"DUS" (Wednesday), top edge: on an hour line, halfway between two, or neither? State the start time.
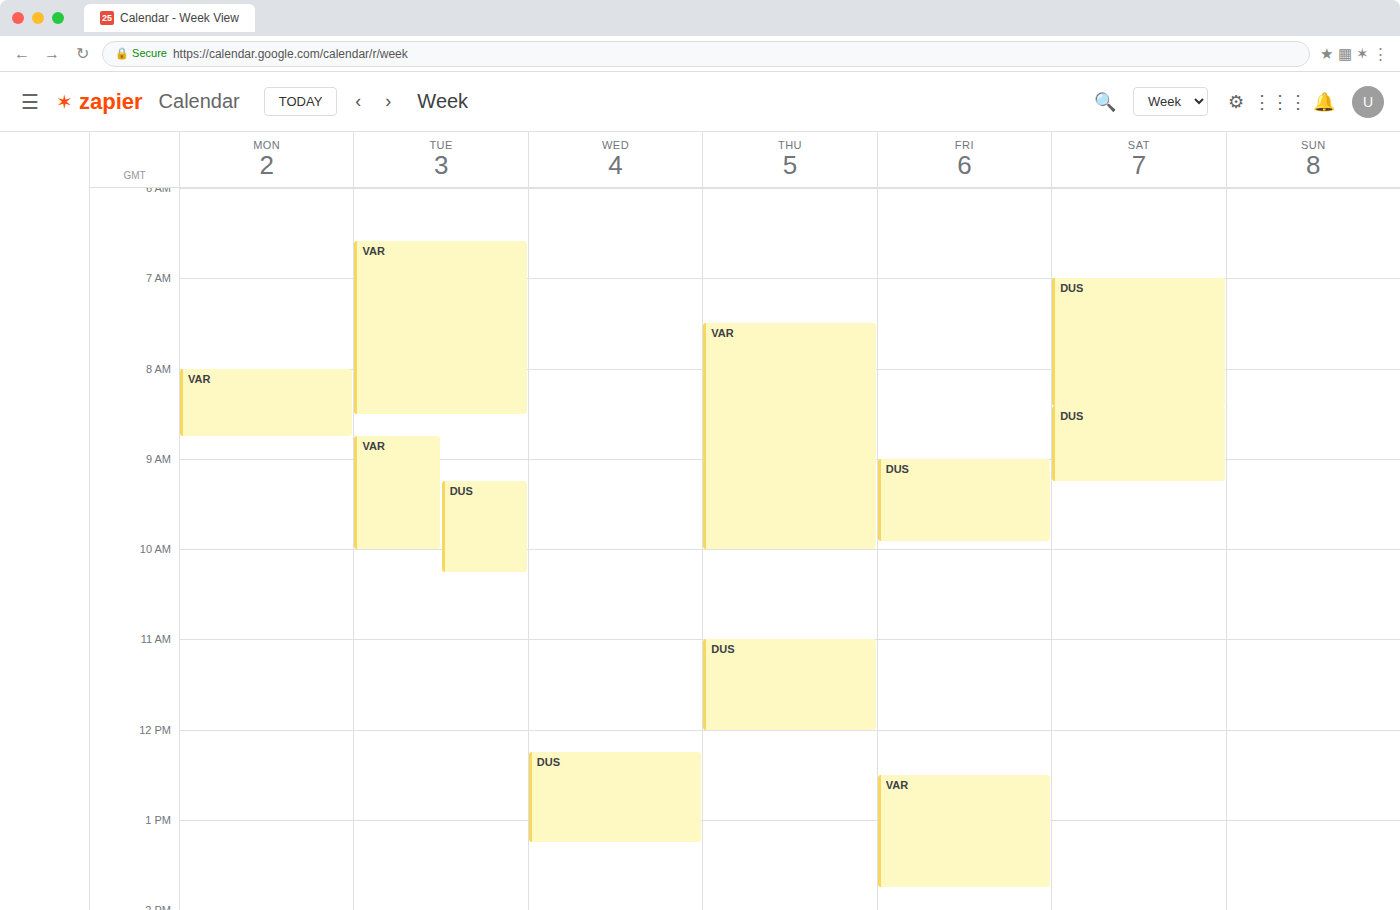
12:15 PM -- neither: a quarter of the way from the 12 PM line to the 1 PM line.